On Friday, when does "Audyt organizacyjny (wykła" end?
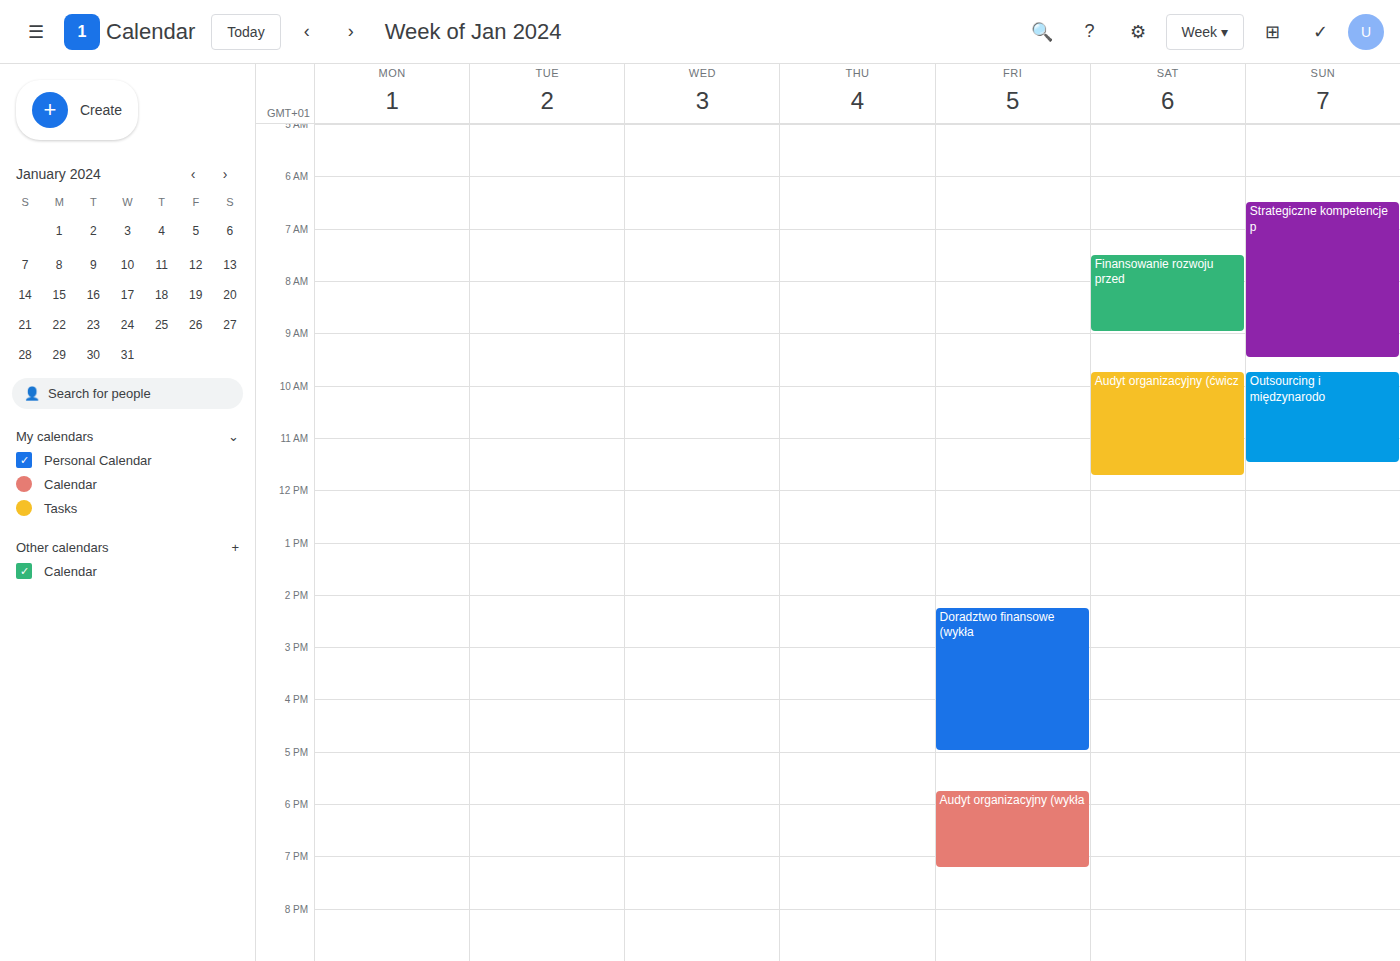
19:15